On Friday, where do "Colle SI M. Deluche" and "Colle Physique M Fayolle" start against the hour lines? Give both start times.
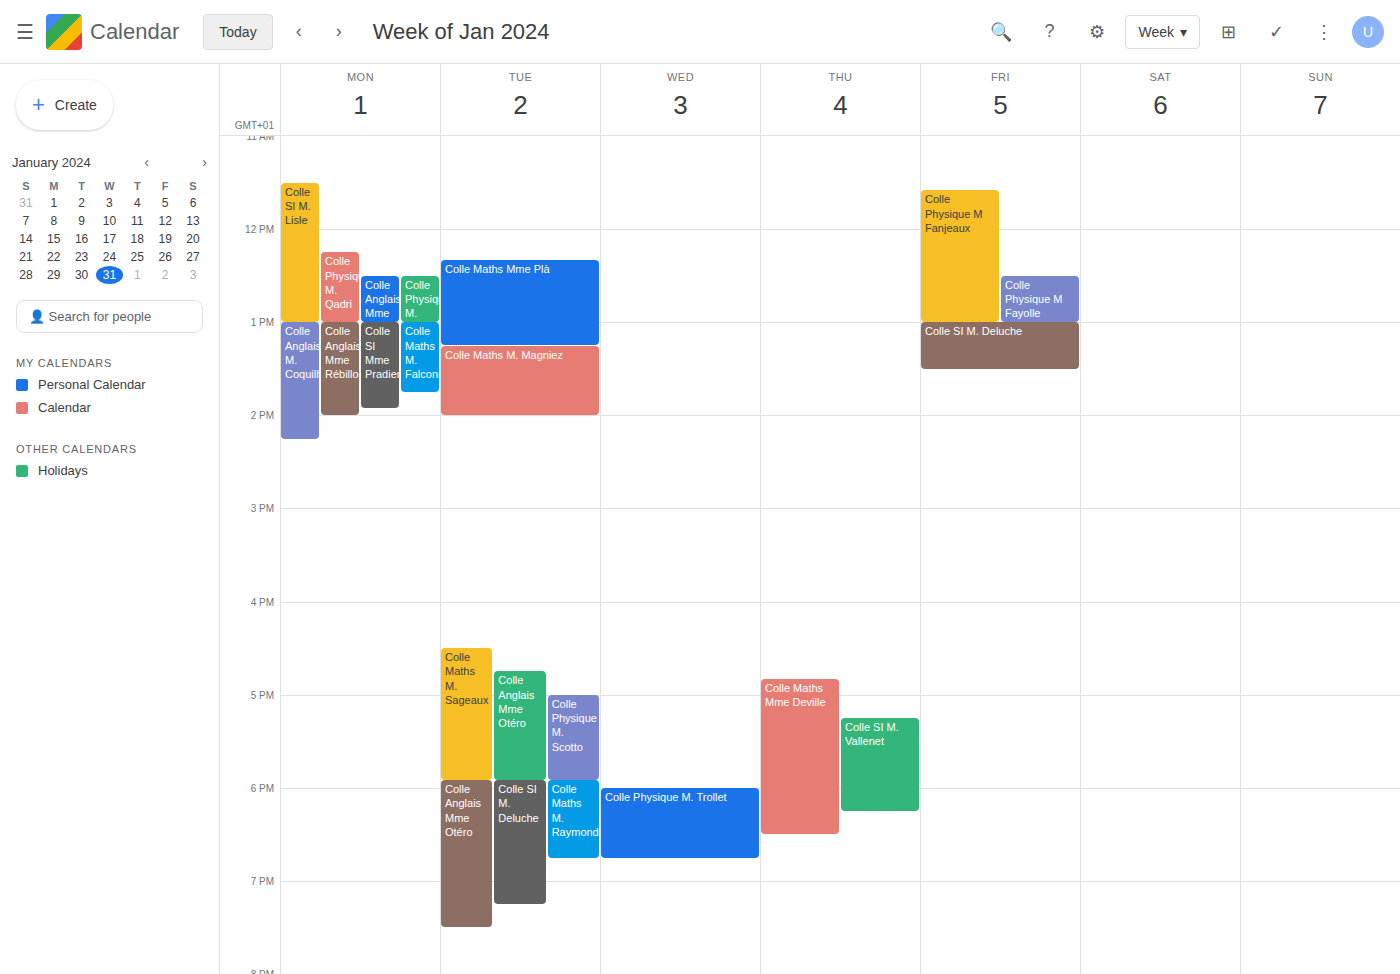
"Colle SI M. Deluche": 13:00, exactly on the 13:00 line. "Colle Physique M Fayolle": 12:30, halfway between the 12:00 and 13:00 lines.